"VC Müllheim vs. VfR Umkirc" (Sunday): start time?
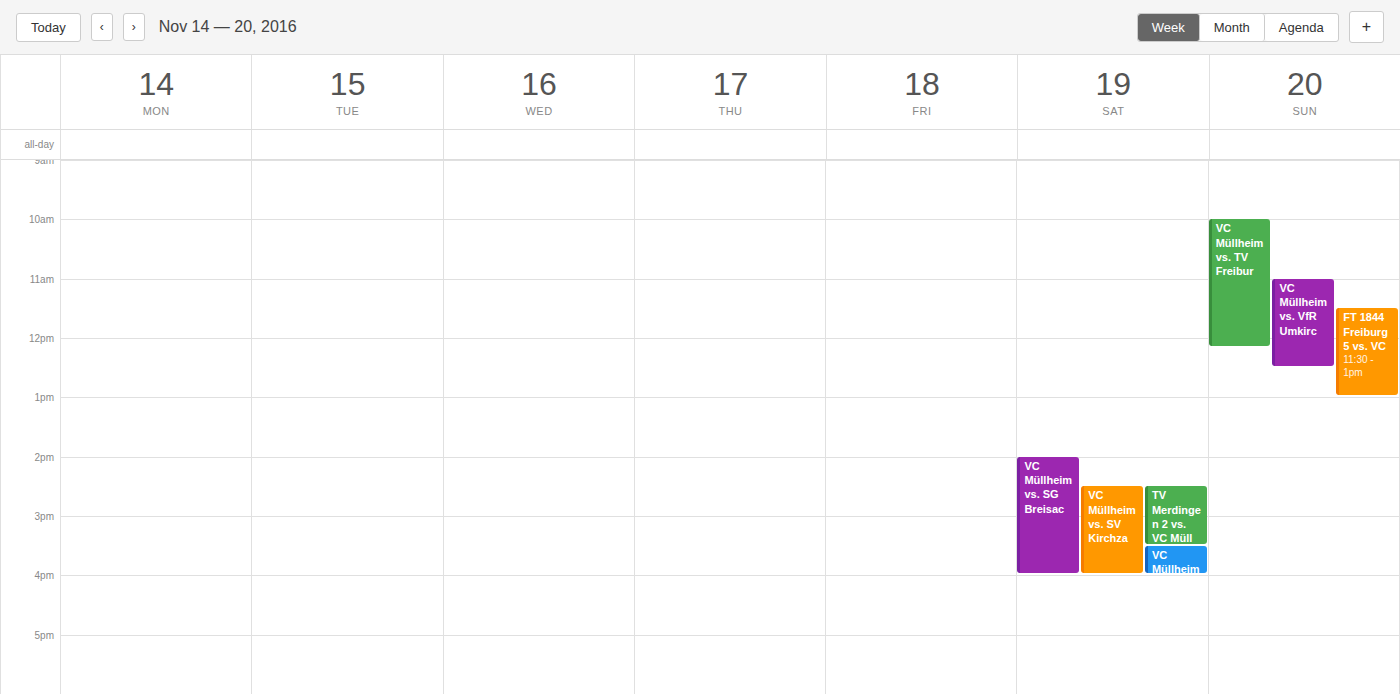
11:00